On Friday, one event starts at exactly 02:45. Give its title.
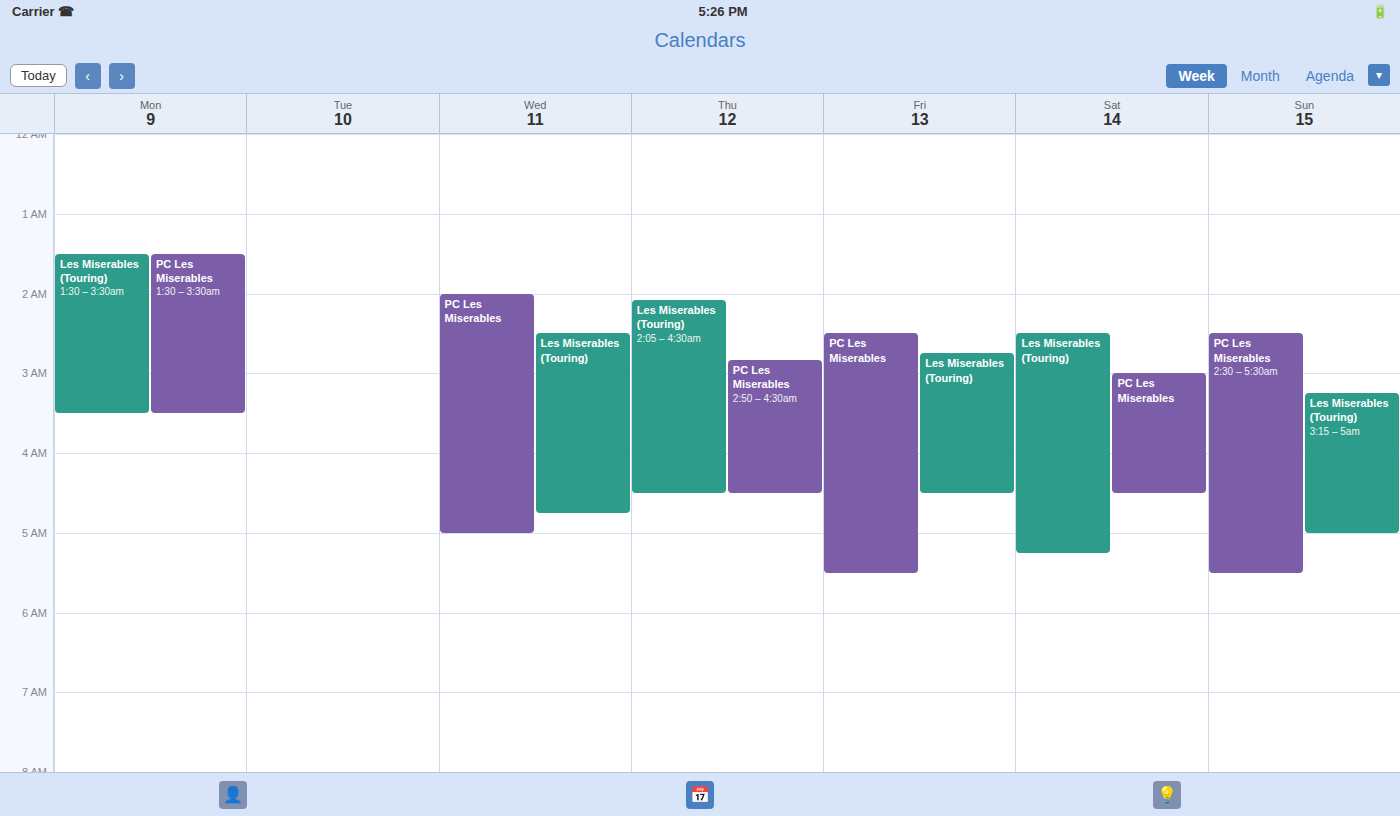
"Les Miserables (Touring)"